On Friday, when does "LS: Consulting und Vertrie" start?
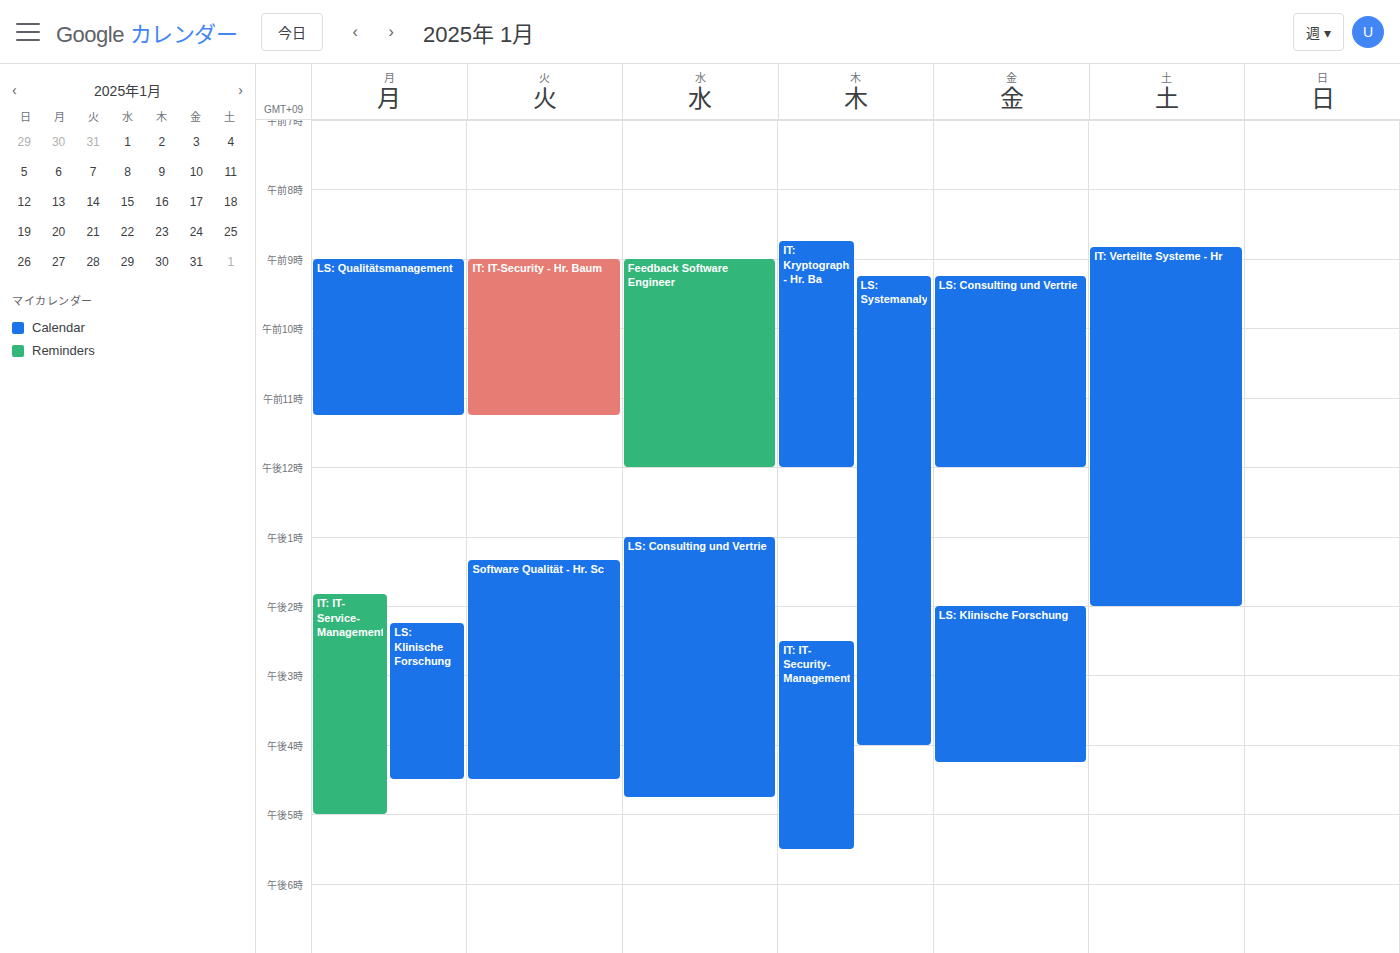
9:15 AM